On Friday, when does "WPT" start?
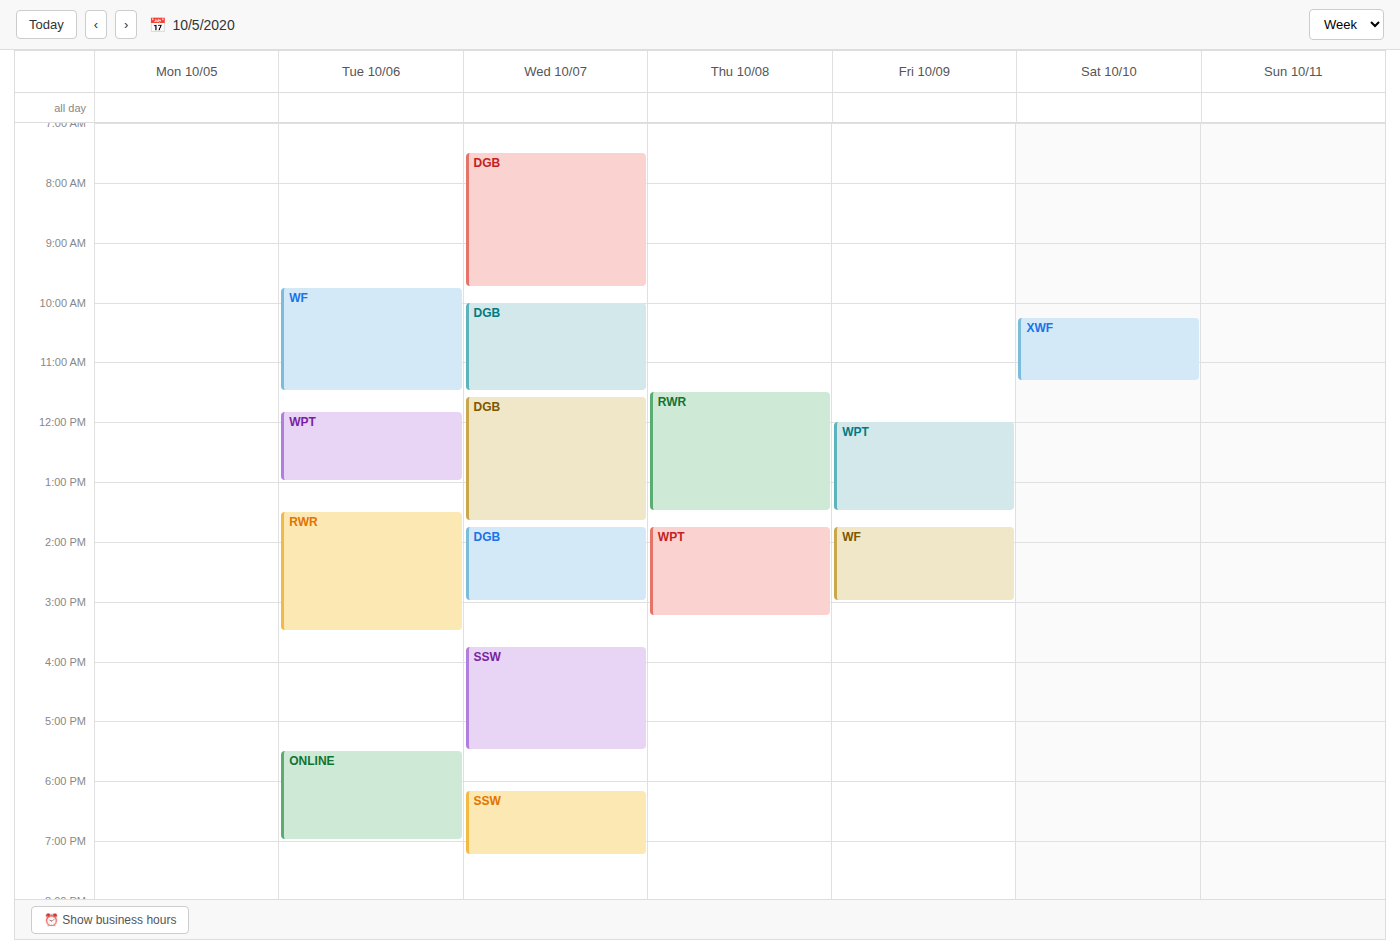
12:00 PM